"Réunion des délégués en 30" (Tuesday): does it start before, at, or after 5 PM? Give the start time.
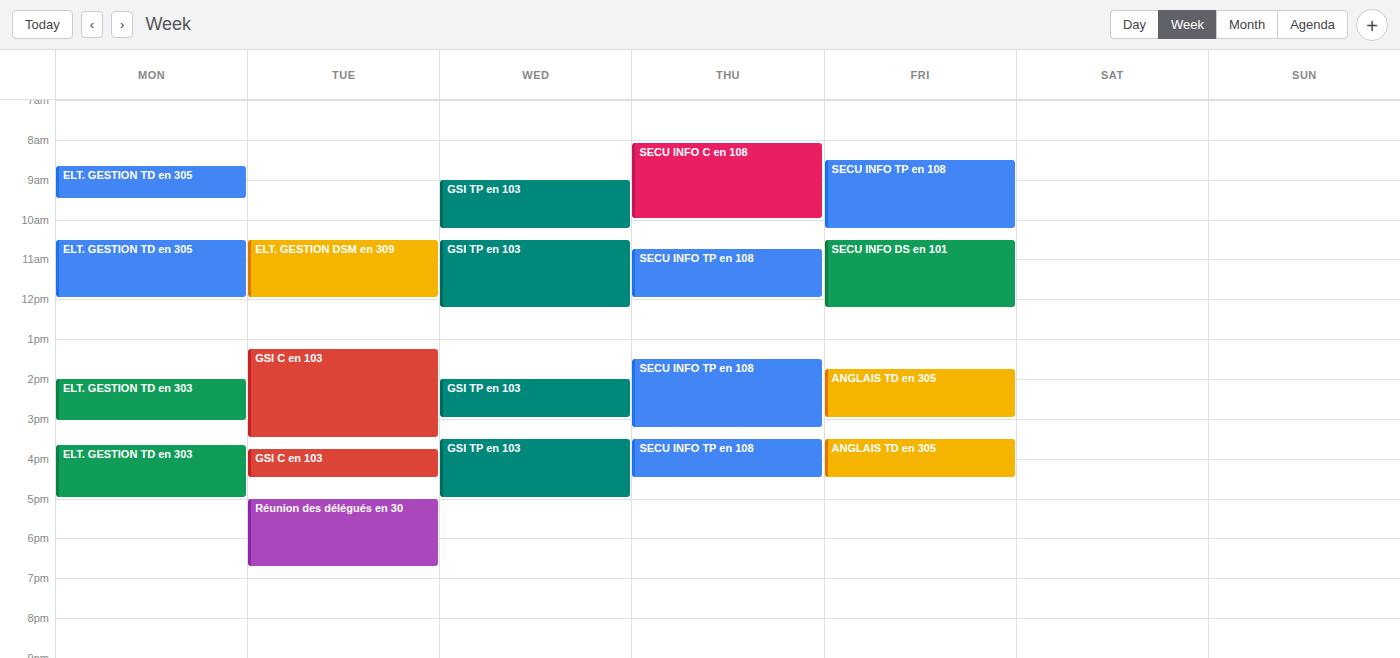
5:00 PM -- exactly at 5 PM, on the 5 PM line.